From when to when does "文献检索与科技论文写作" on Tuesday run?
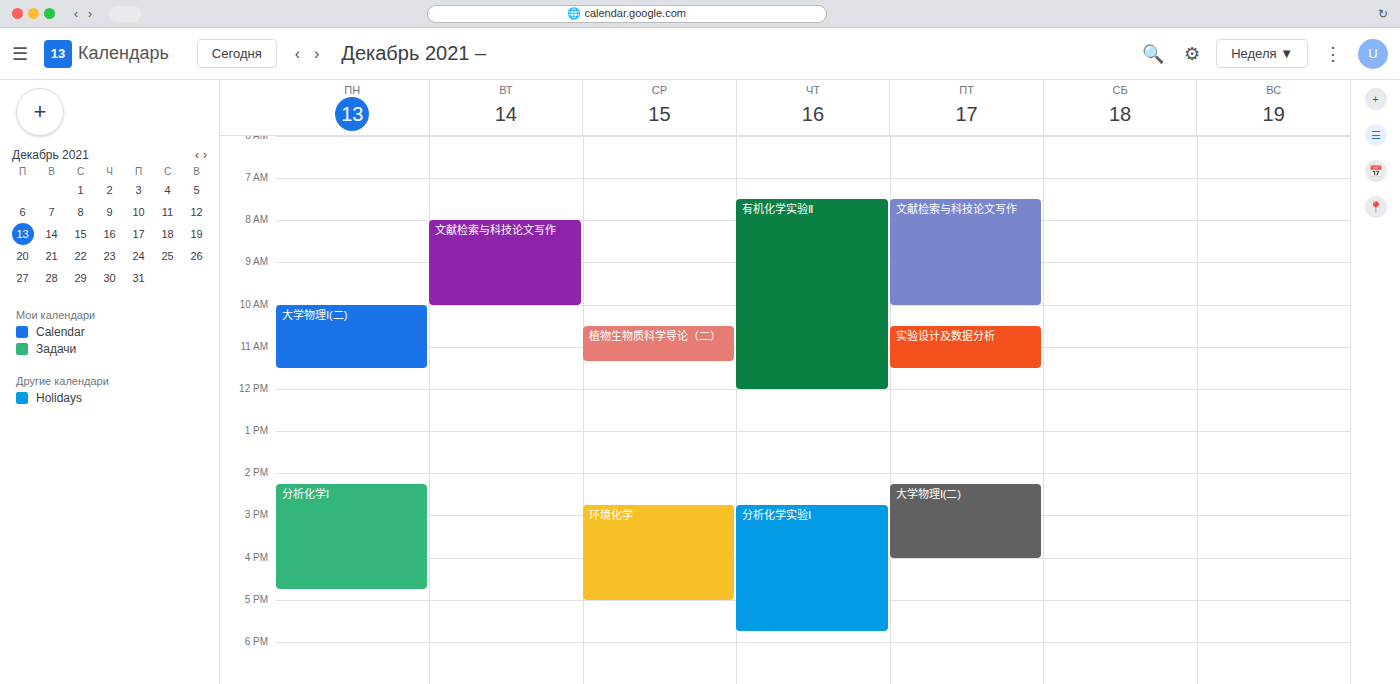
8:00 AM to 10:00 AM